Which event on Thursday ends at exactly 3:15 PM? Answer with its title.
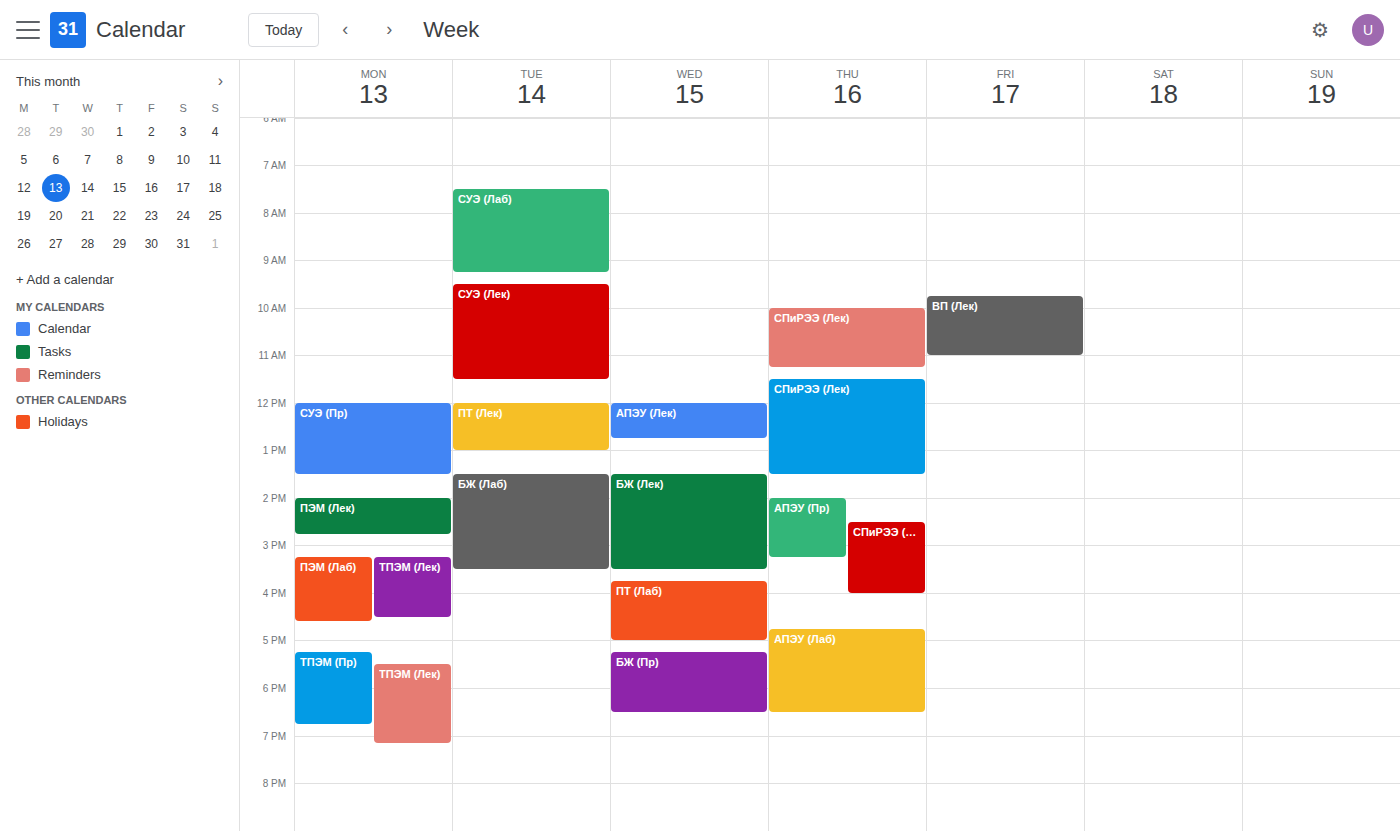
"АПЭУ (Пр)"